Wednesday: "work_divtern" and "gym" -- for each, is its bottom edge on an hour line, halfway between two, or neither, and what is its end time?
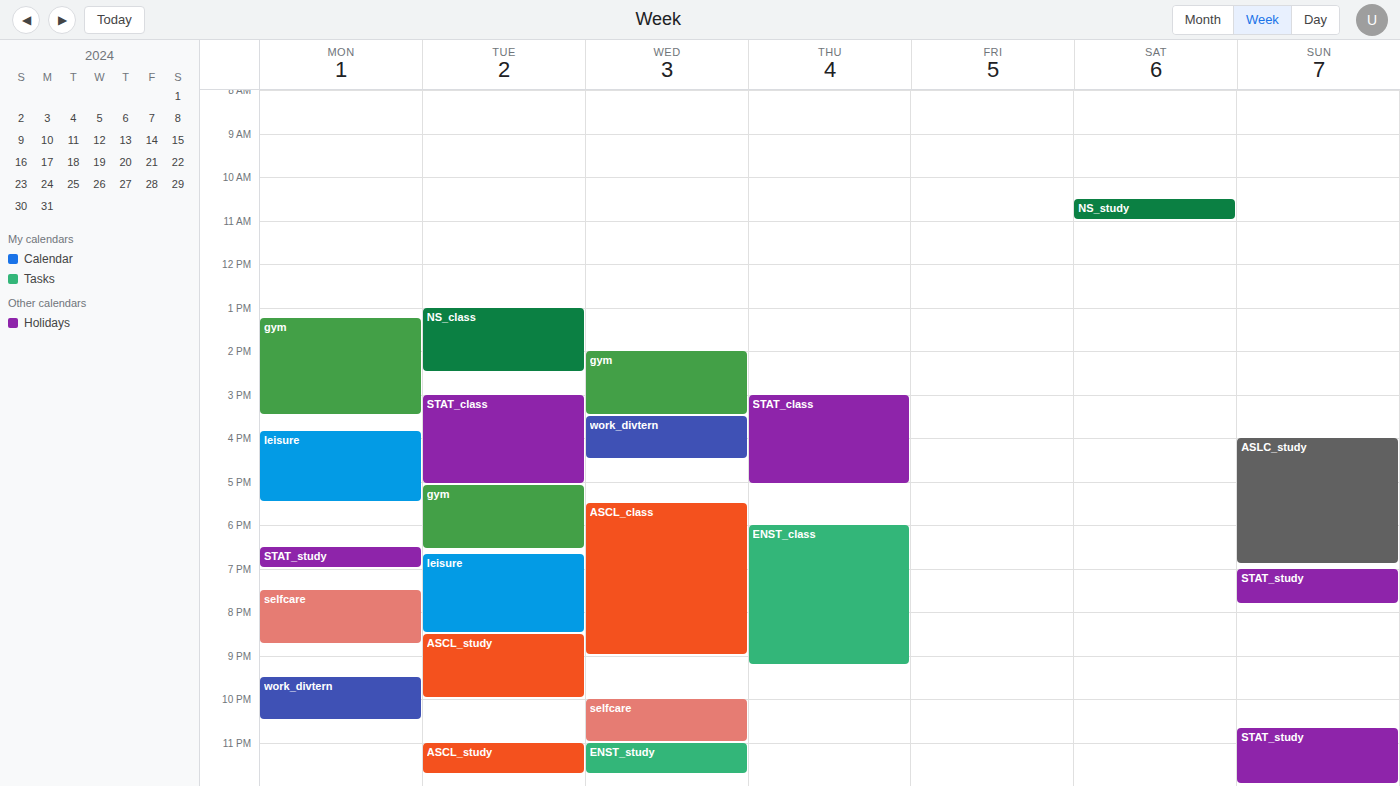
"work_divtern": 4:30 PM, halfway between the 4 PM and 5 PM lines. "gym": 3:30 PM, halfway between the 3 PM and 4 PM lines.